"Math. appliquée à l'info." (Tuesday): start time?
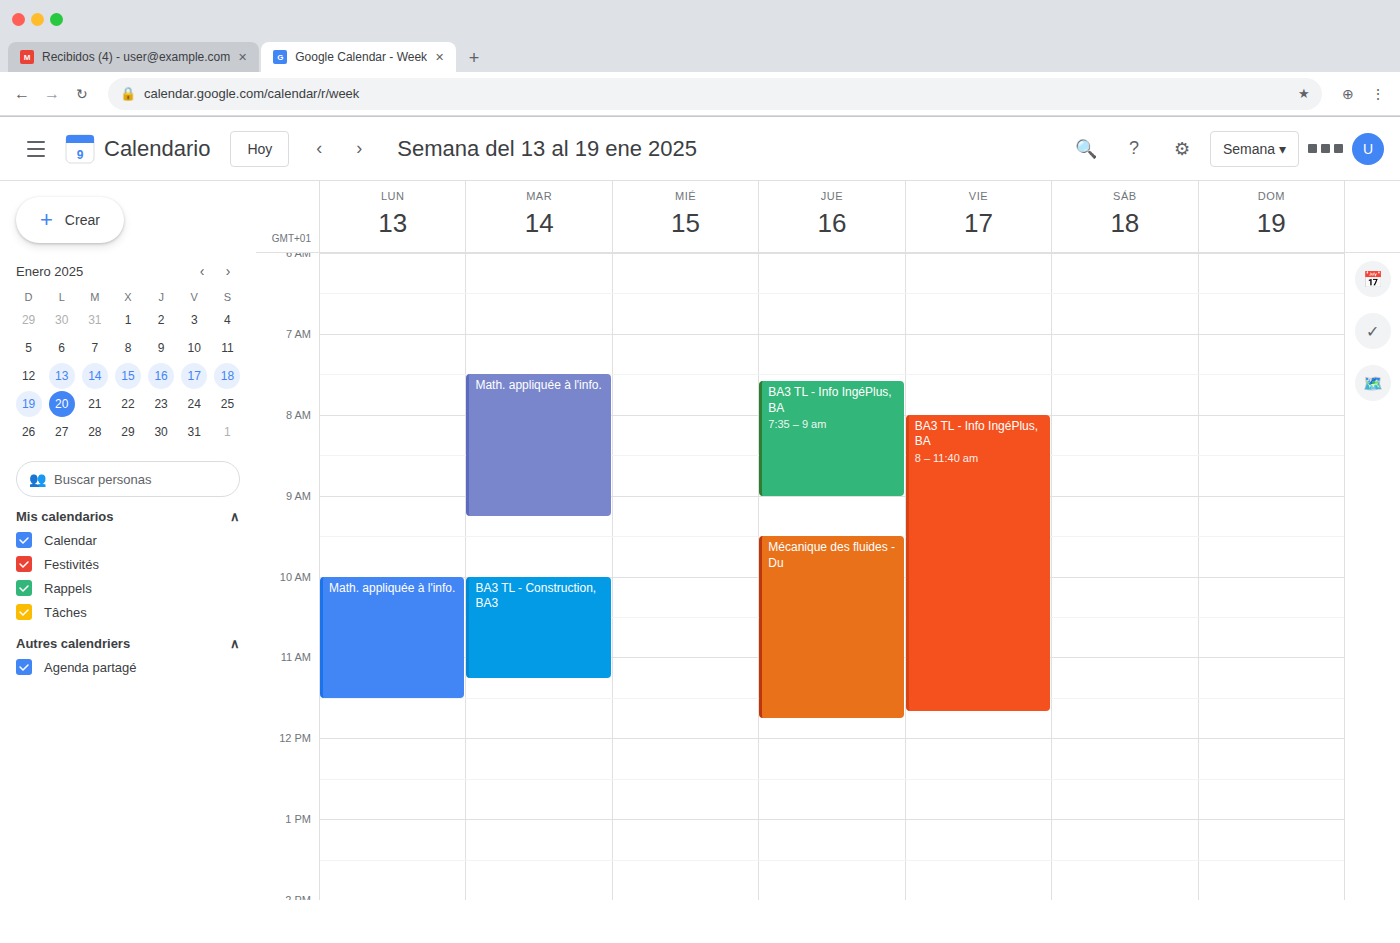
07:30